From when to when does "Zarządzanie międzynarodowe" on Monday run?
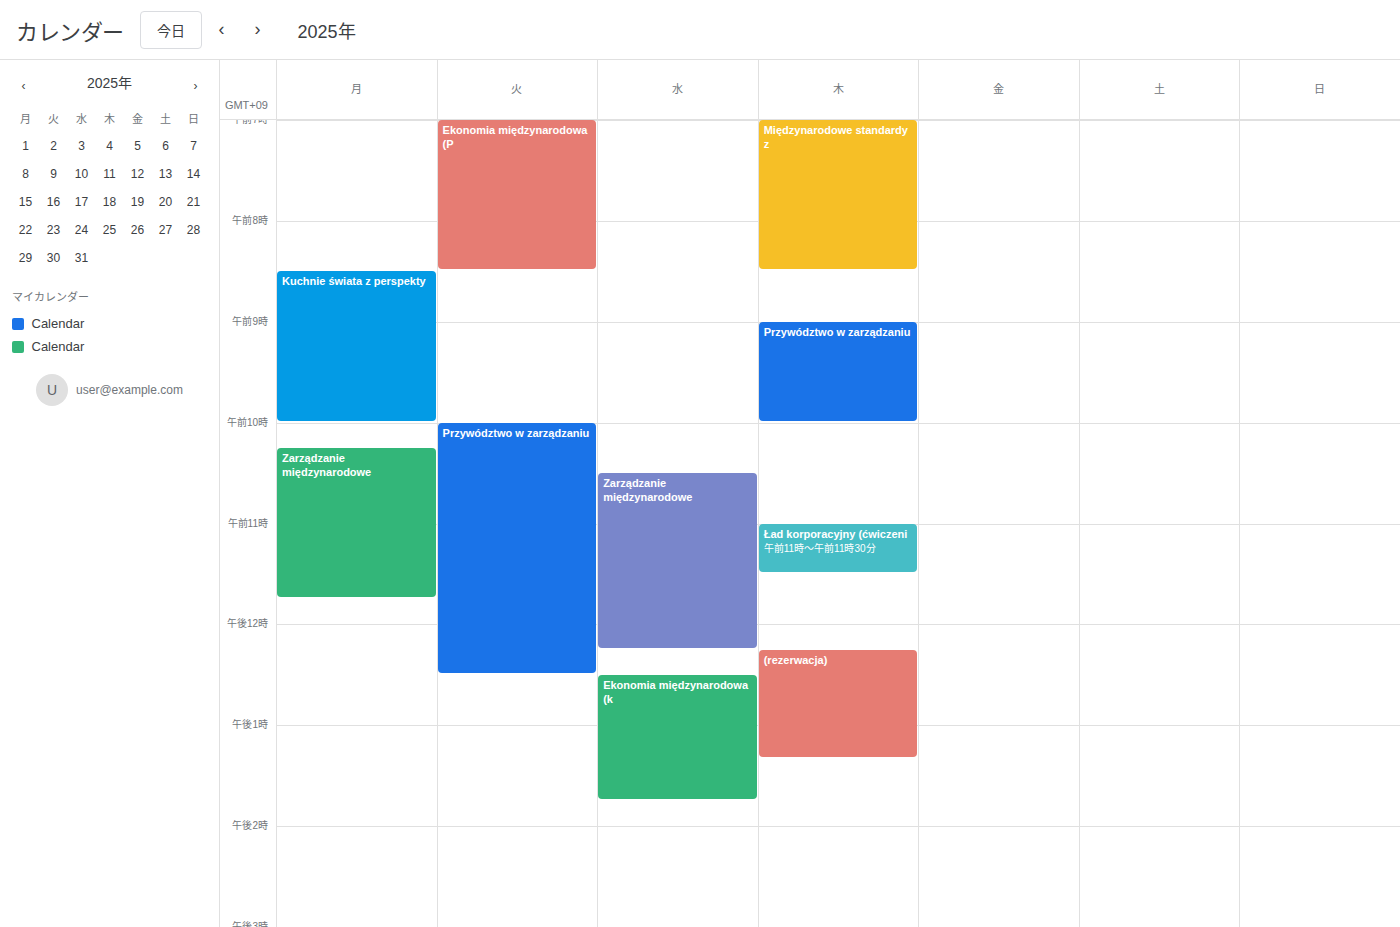
10:15 AM to 11:45 AM